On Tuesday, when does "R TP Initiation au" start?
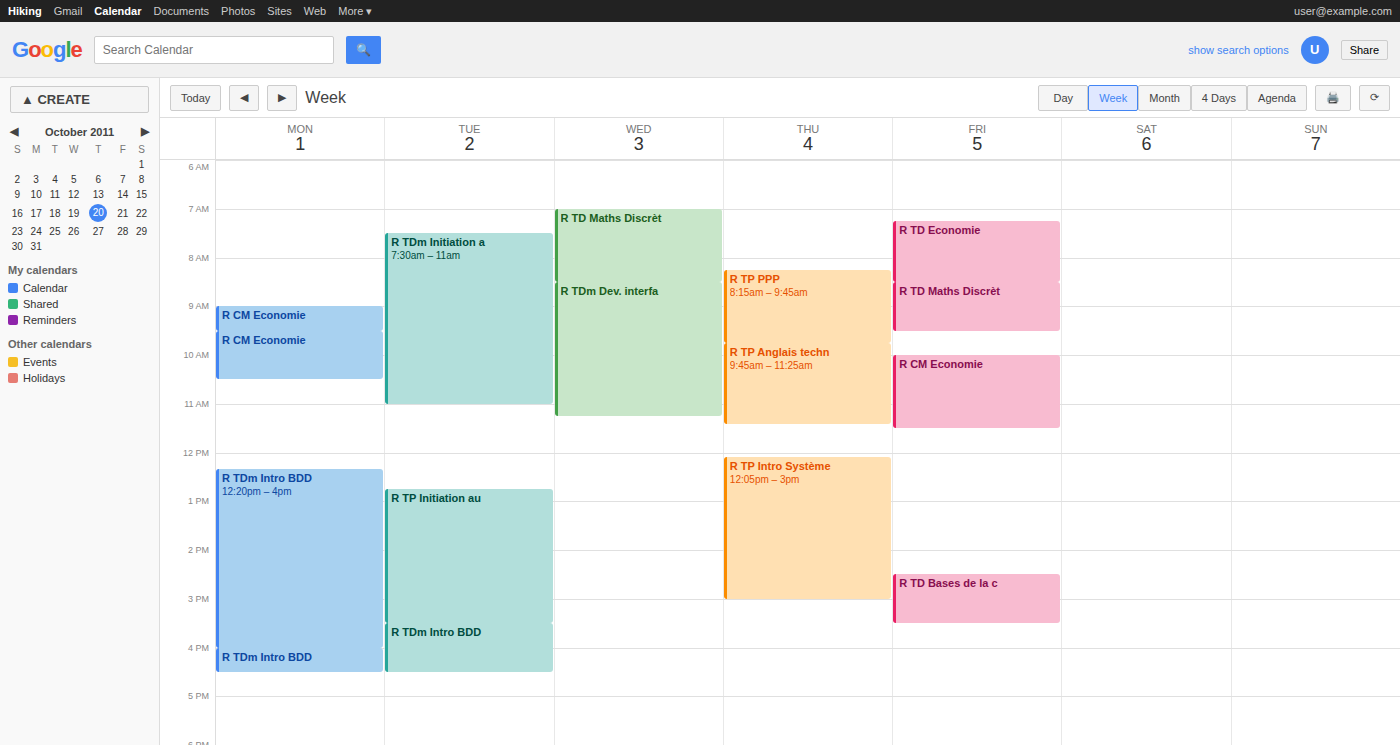
12:45 PM